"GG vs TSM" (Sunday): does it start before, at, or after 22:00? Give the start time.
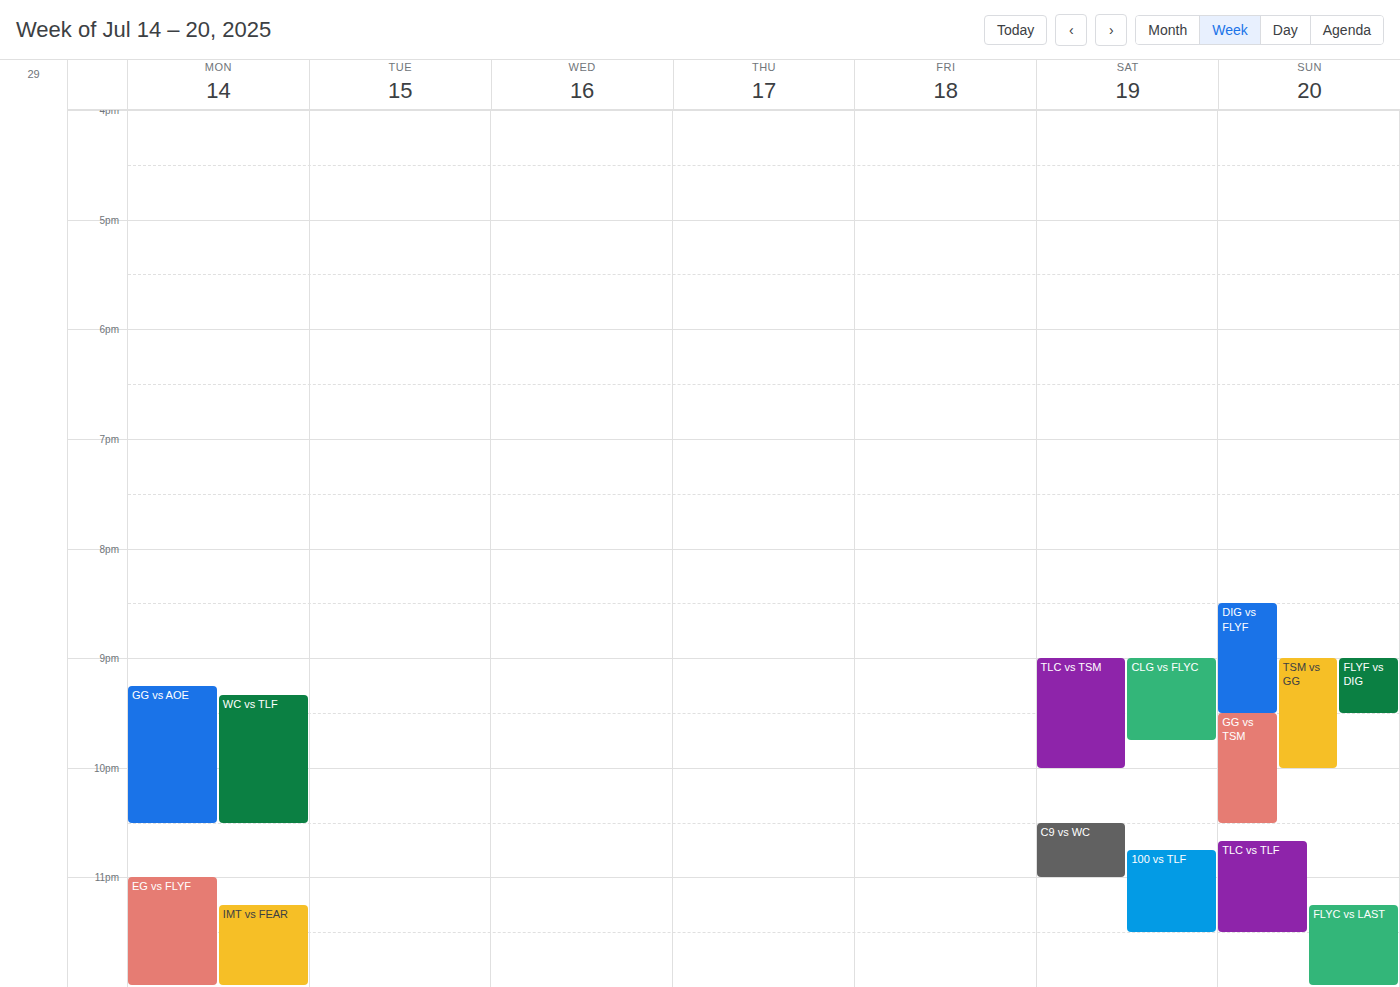
21:30 -- before 22:00, 30 minutes above the 22:00 line.